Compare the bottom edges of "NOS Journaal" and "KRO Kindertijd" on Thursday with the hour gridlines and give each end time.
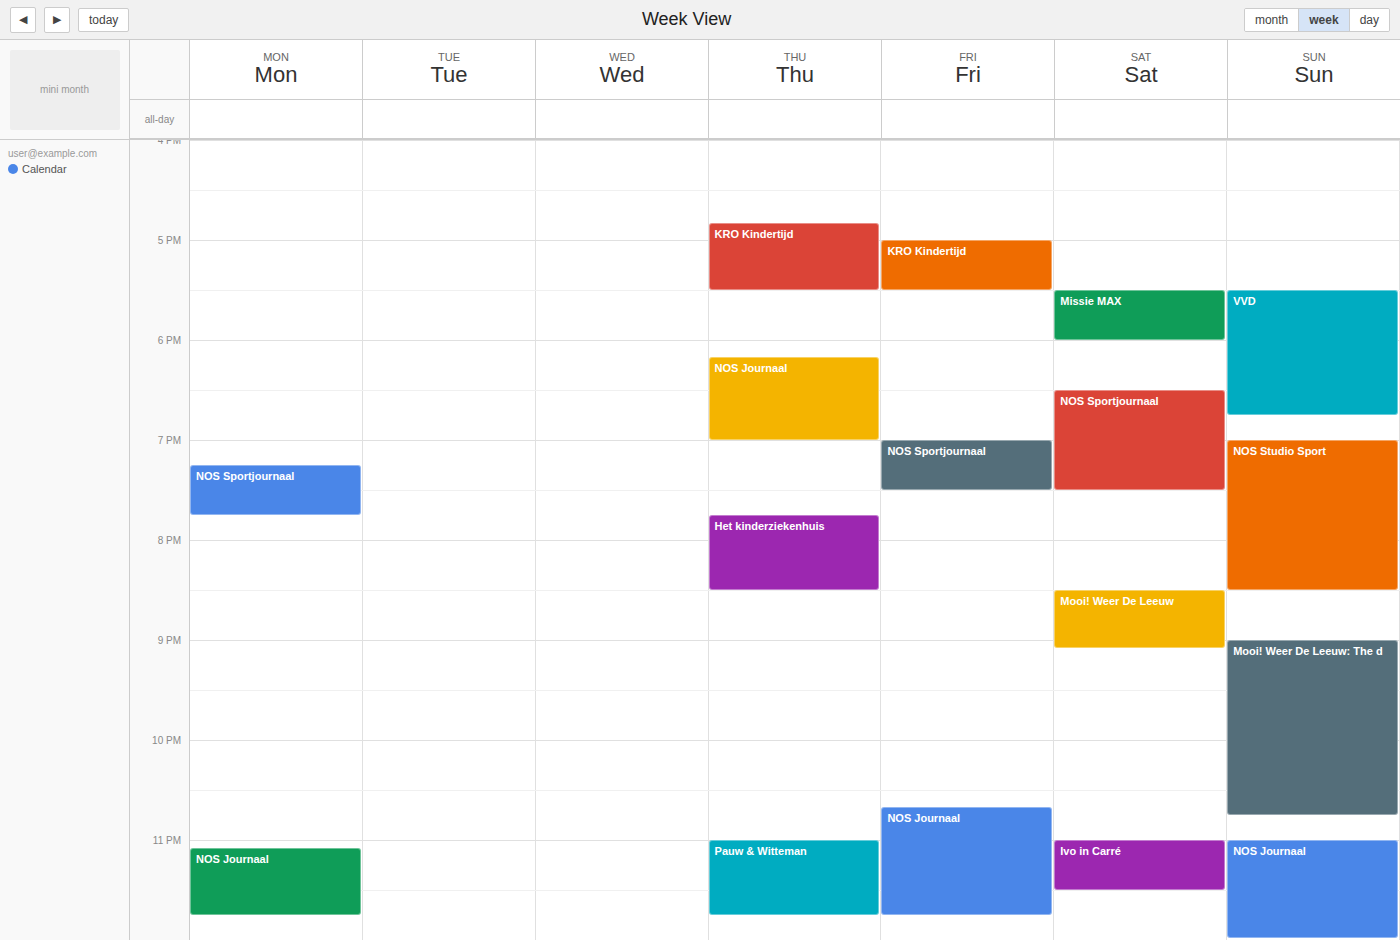
"NOS Journaal": 19:00, exactly on the 19:00 line. "KRO Kindertijd": 17:30, halfway between the 17:00 and 18:00 lines.